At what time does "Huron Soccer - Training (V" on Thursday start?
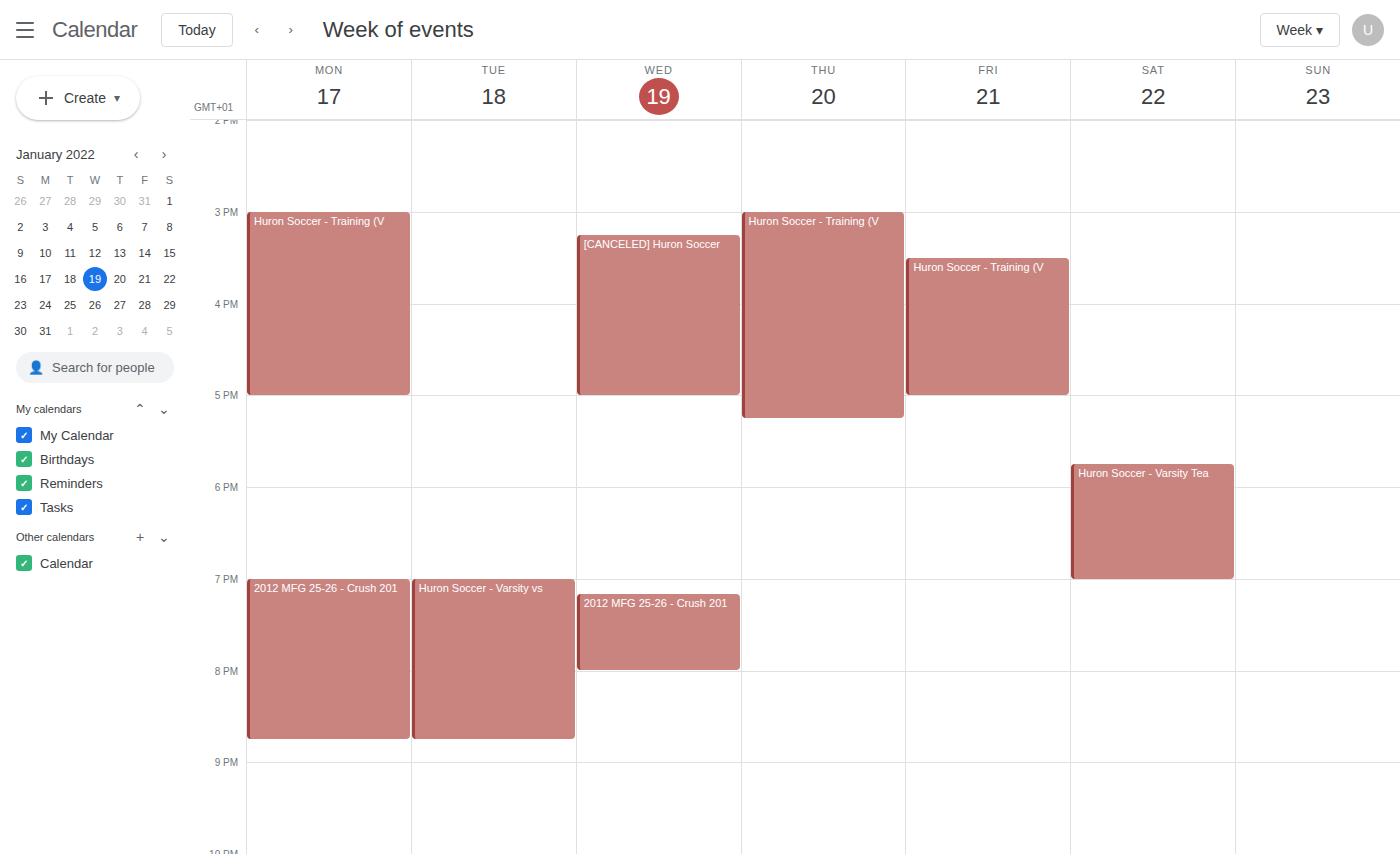
3:00 PM